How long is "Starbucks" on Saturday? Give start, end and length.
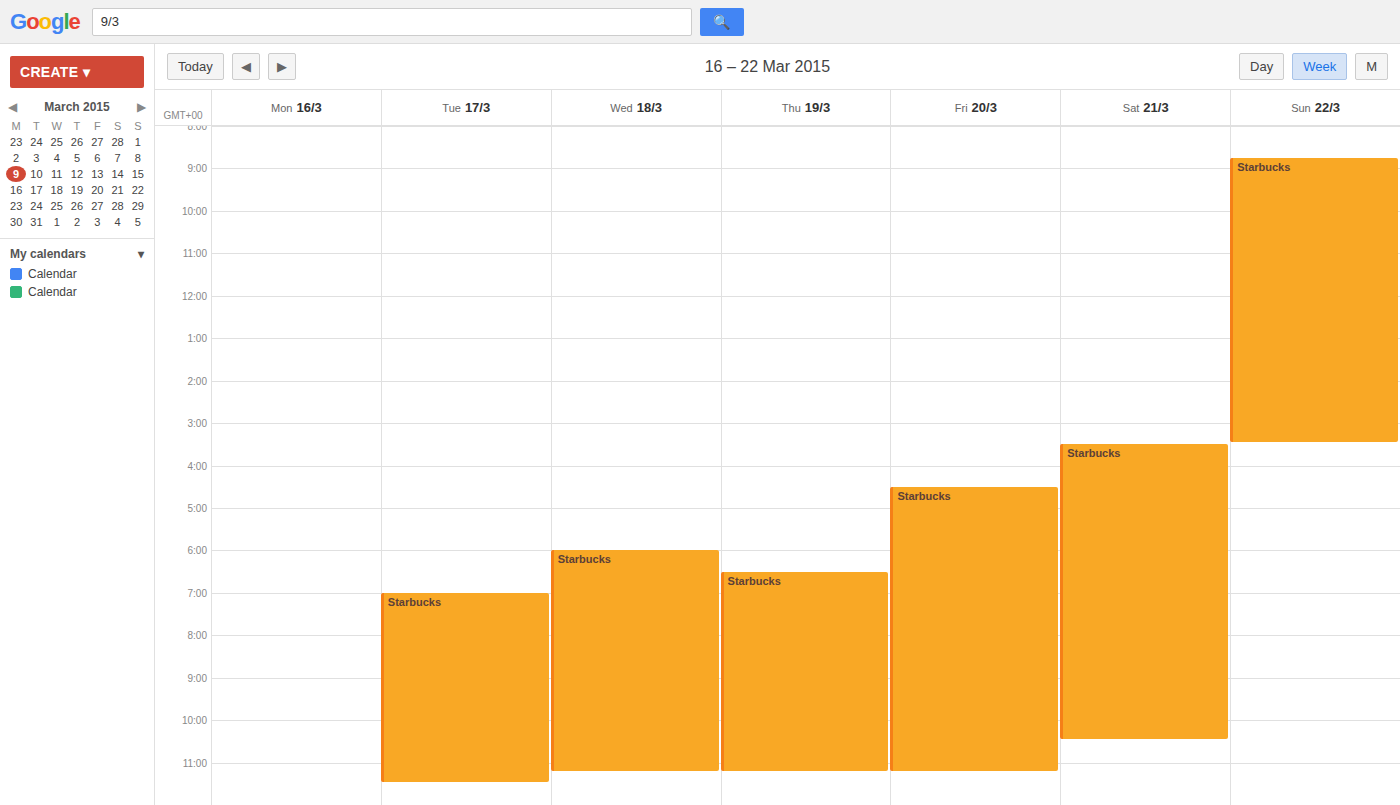
3:30 PM to 10:30 PM, 7 hours